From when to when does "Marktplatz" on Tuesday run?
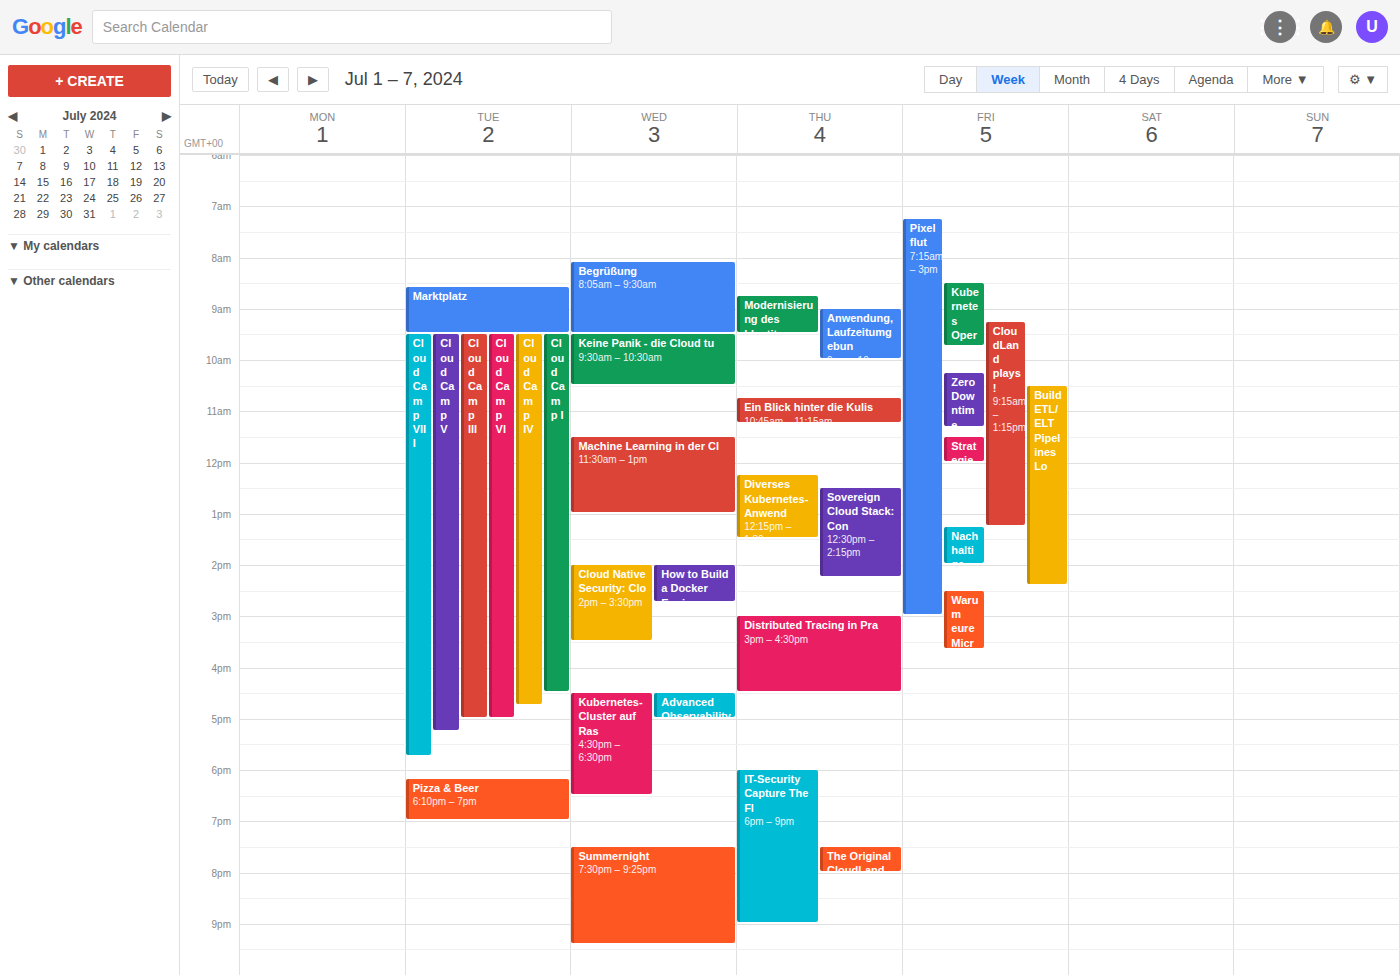
08:35 to 09:30